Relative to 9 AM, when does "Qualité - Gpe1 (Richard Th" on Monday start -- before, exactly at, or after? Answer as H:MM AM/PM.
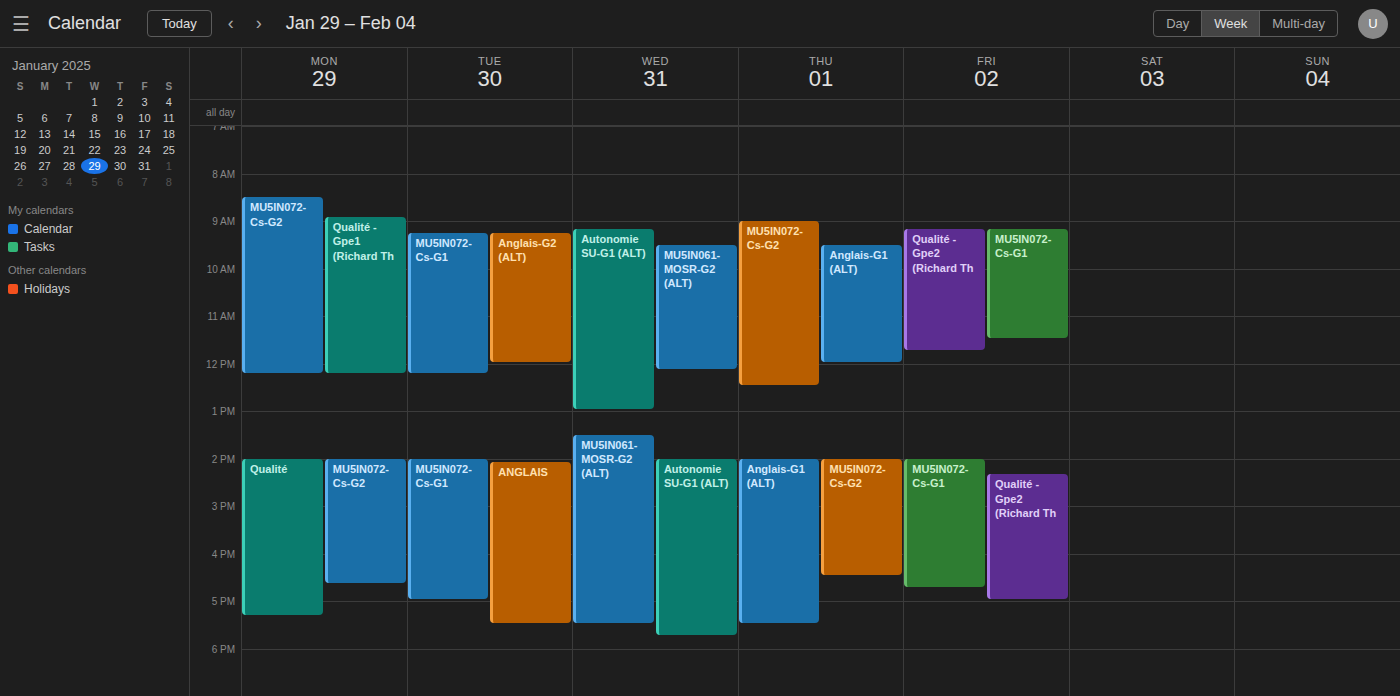
8:55 AM -- before 9 AM, 5 minutes above the 9 AM line.